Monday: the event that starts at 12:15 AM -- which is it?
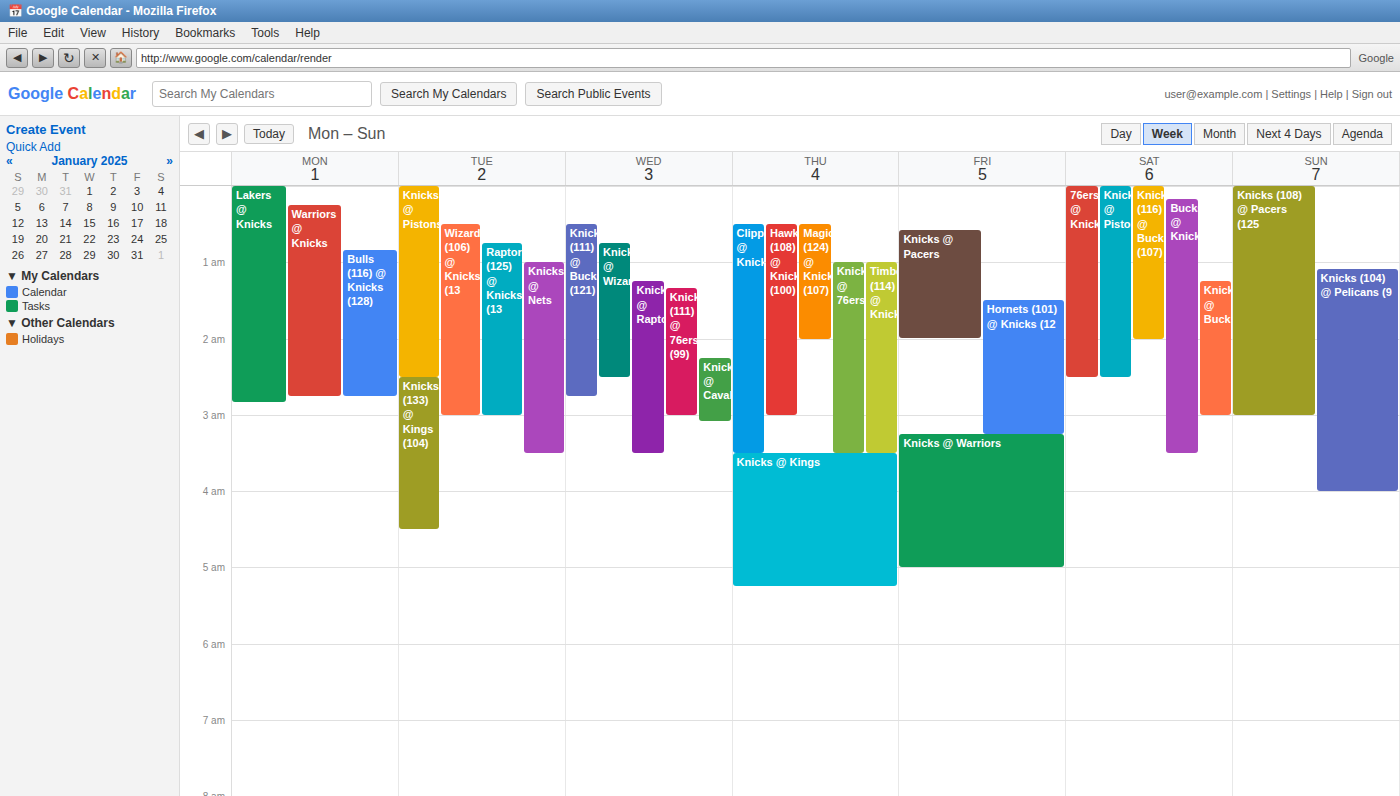
"Warriors @ Knicks"